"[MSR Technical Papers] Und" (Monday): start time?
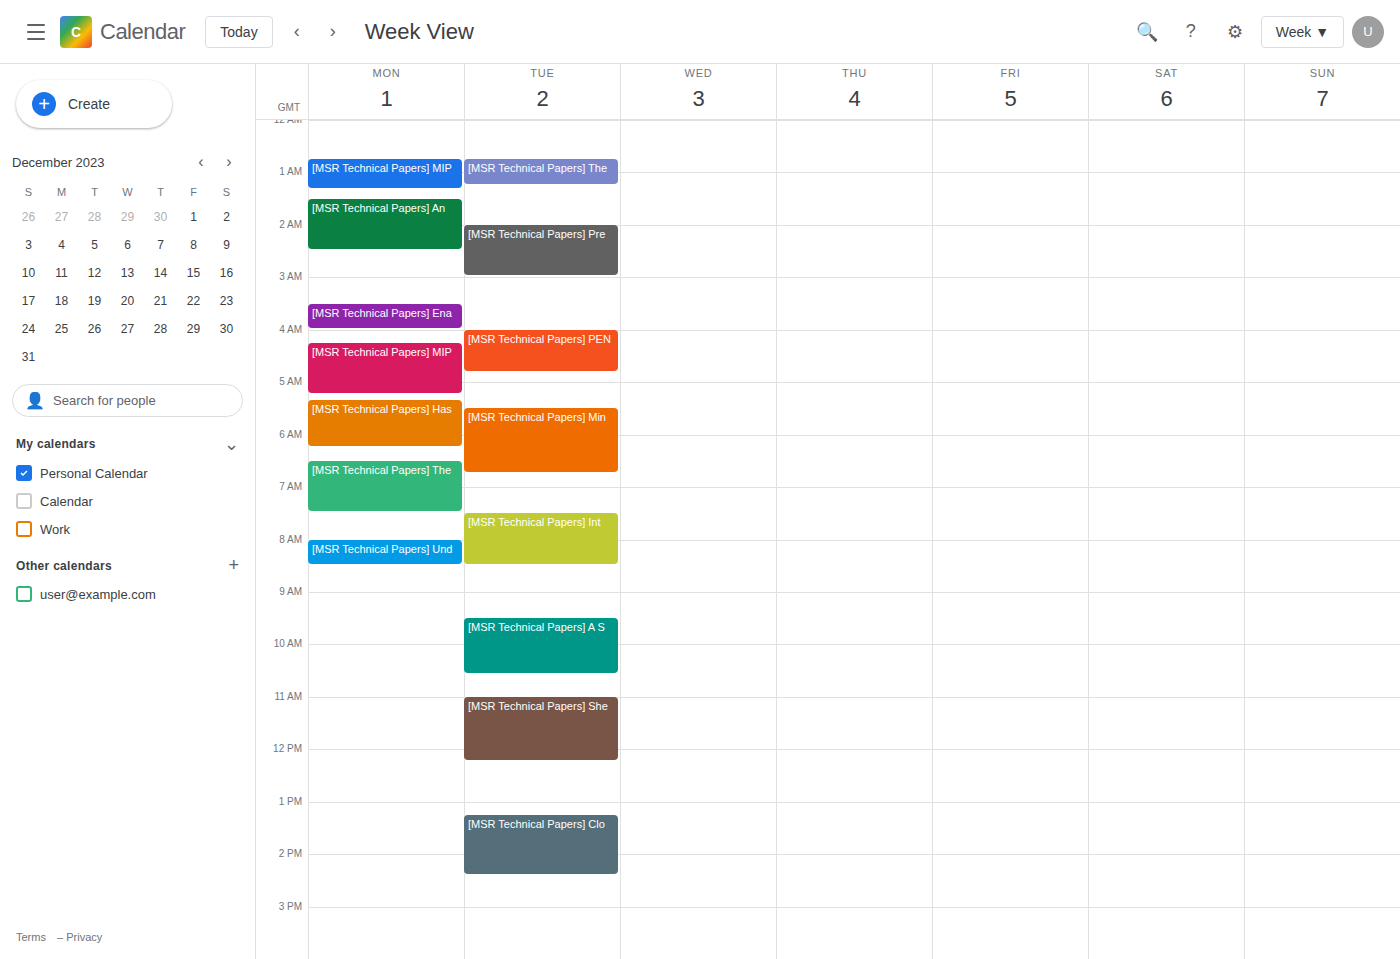
8:00 AM